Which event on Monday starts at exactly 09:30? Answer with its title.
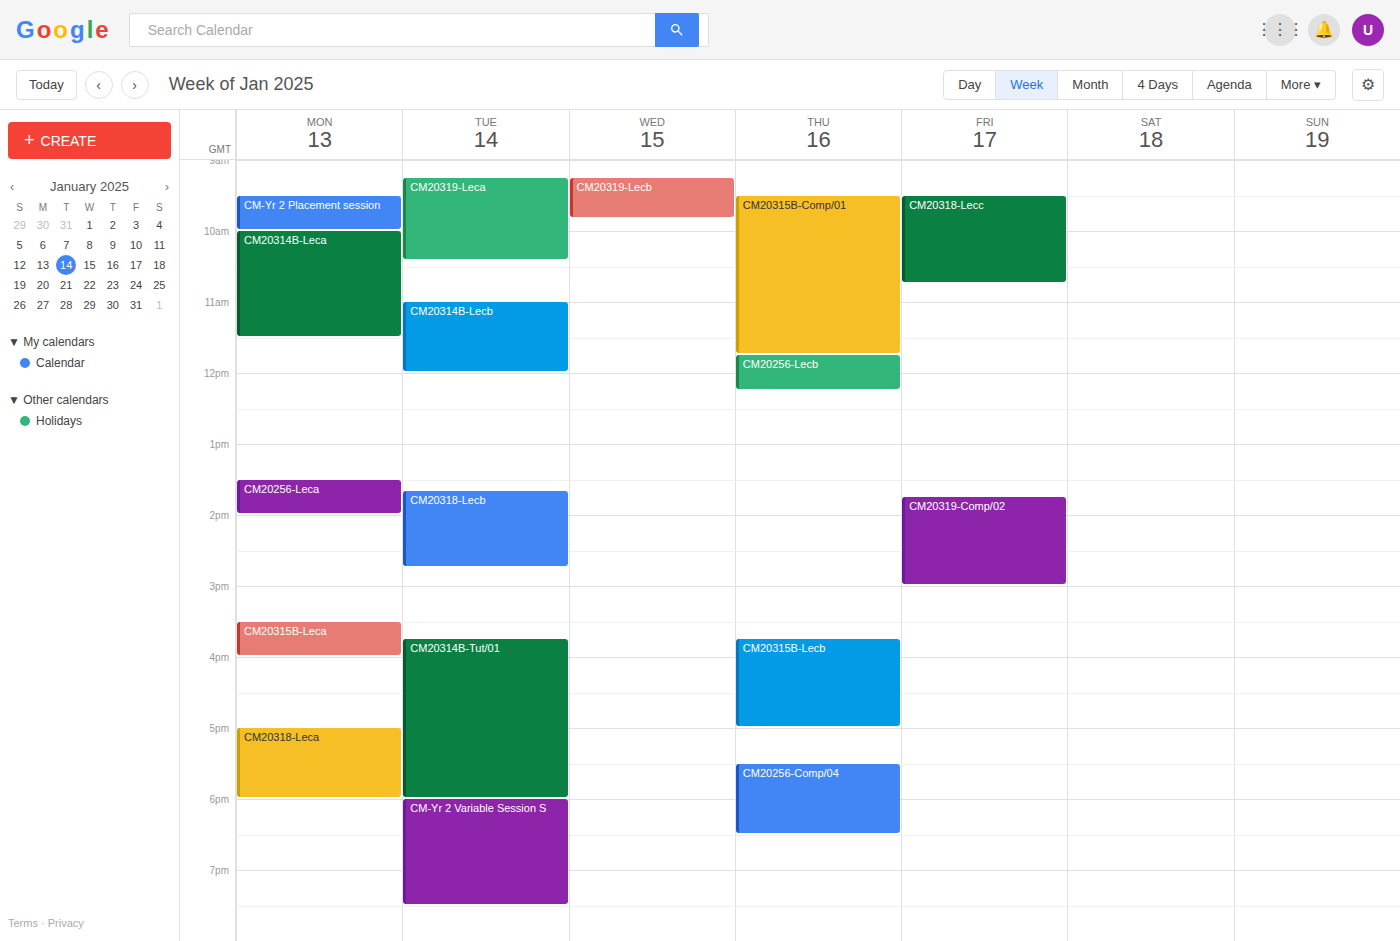
"CM-Yr 2 Placement session"